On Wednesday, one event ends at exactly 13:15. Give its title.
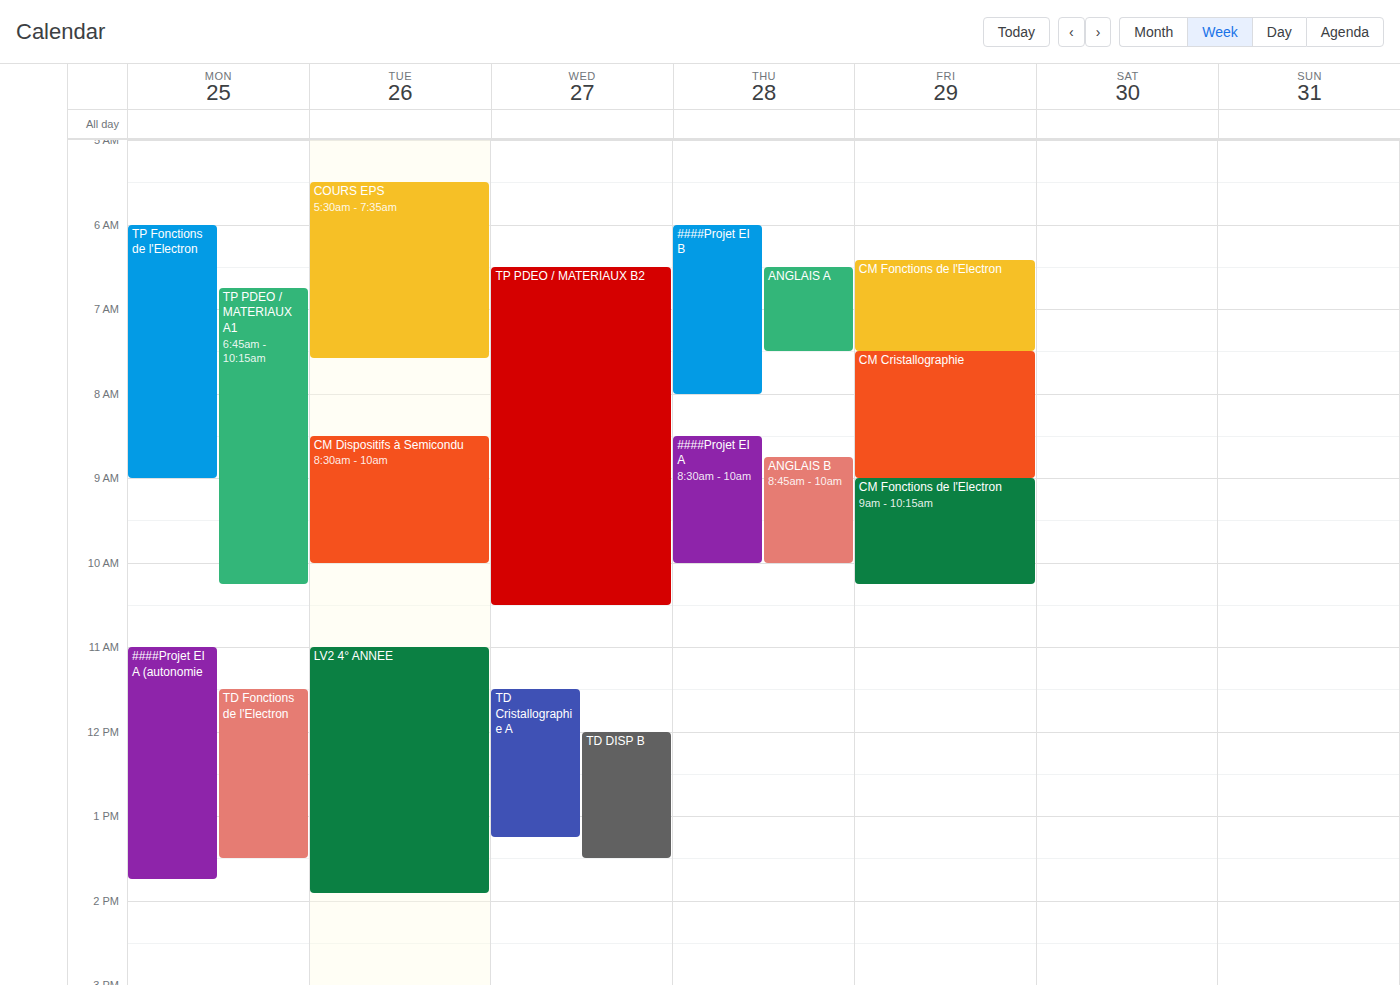
"TD Cristallographie A"